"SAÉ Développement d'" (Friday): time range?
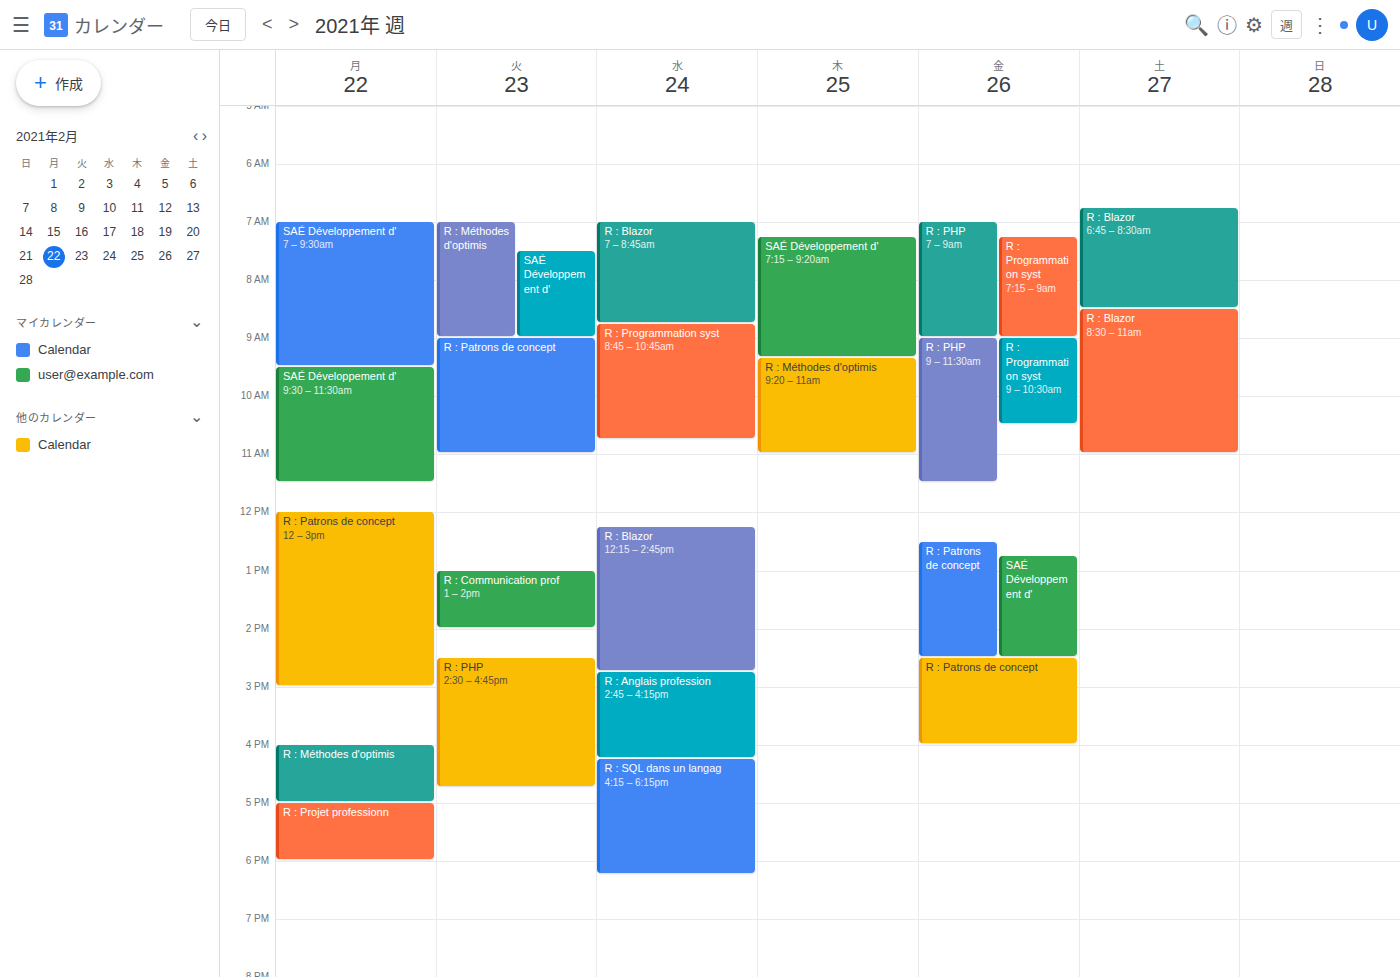
12:45 to 14:30